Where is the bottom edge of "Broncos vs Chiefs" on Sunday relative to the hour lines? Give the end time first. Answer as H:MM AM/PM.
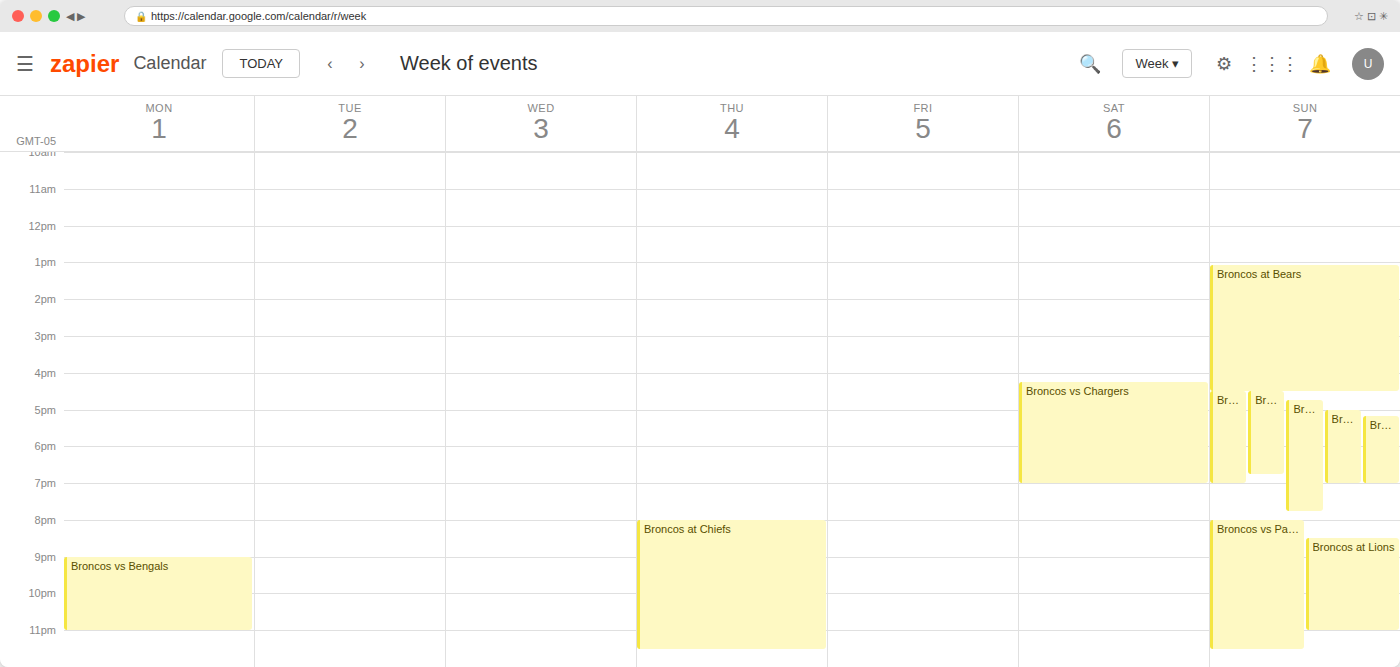
7:00 PM -- exactly on the 7 PM line.